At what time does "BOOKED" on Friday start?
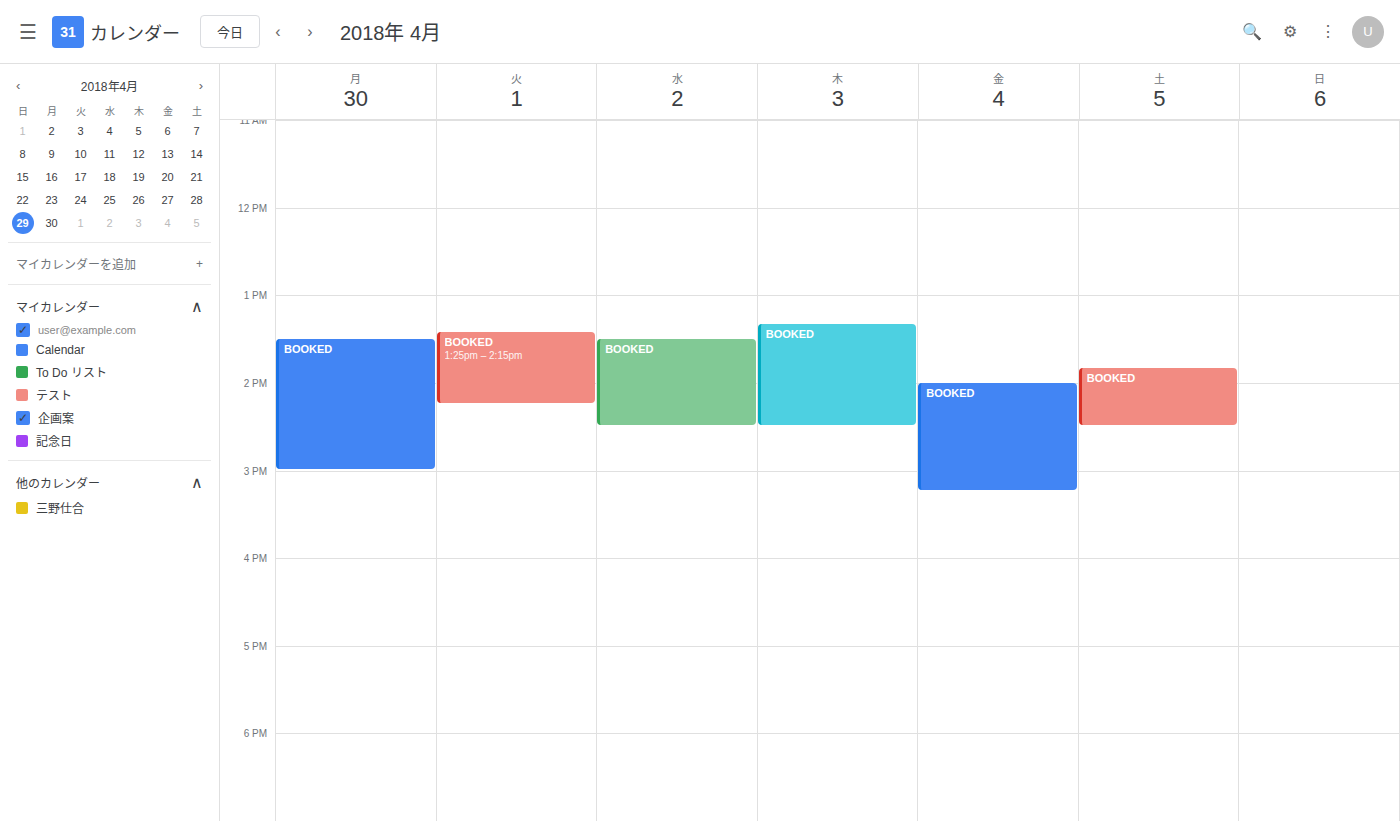
2:00 PM